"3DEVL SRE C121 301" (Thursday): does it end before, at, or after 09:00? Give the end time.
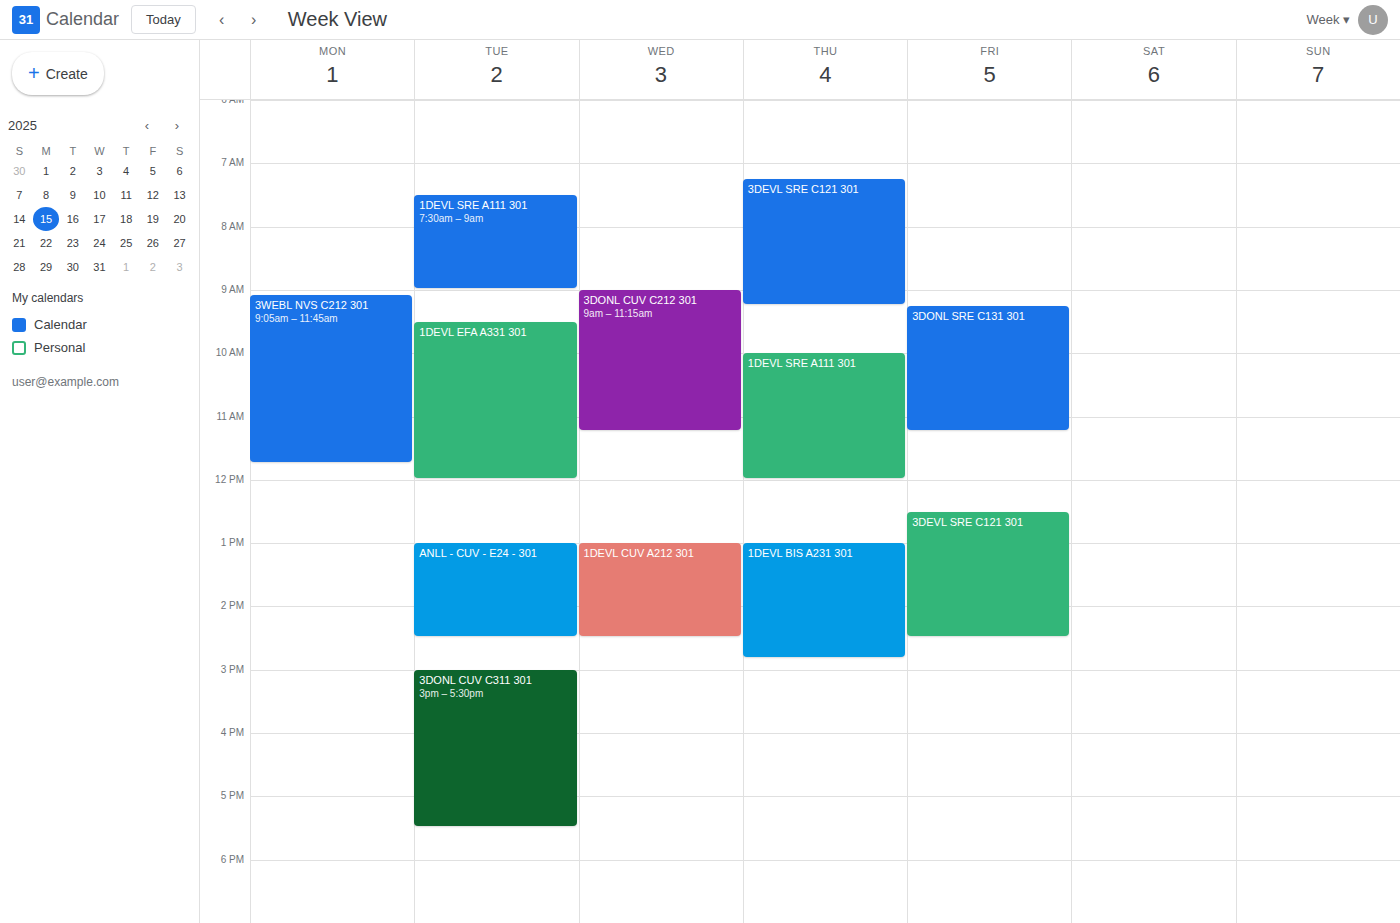
09:15 -- after 09:00, 15 minutes below the 09:00 line.